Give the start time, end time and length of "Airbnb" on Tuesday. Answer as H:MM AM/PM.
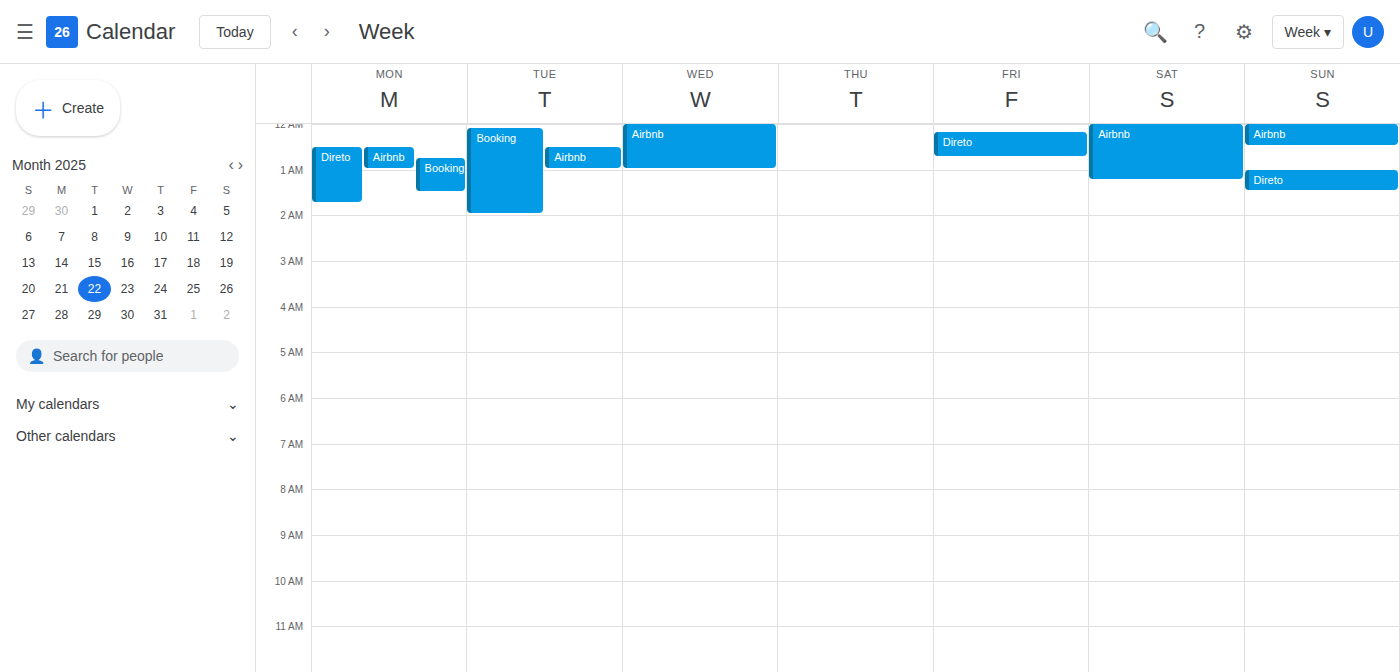
12:30 AM to 1:00 AM, 30 minutes